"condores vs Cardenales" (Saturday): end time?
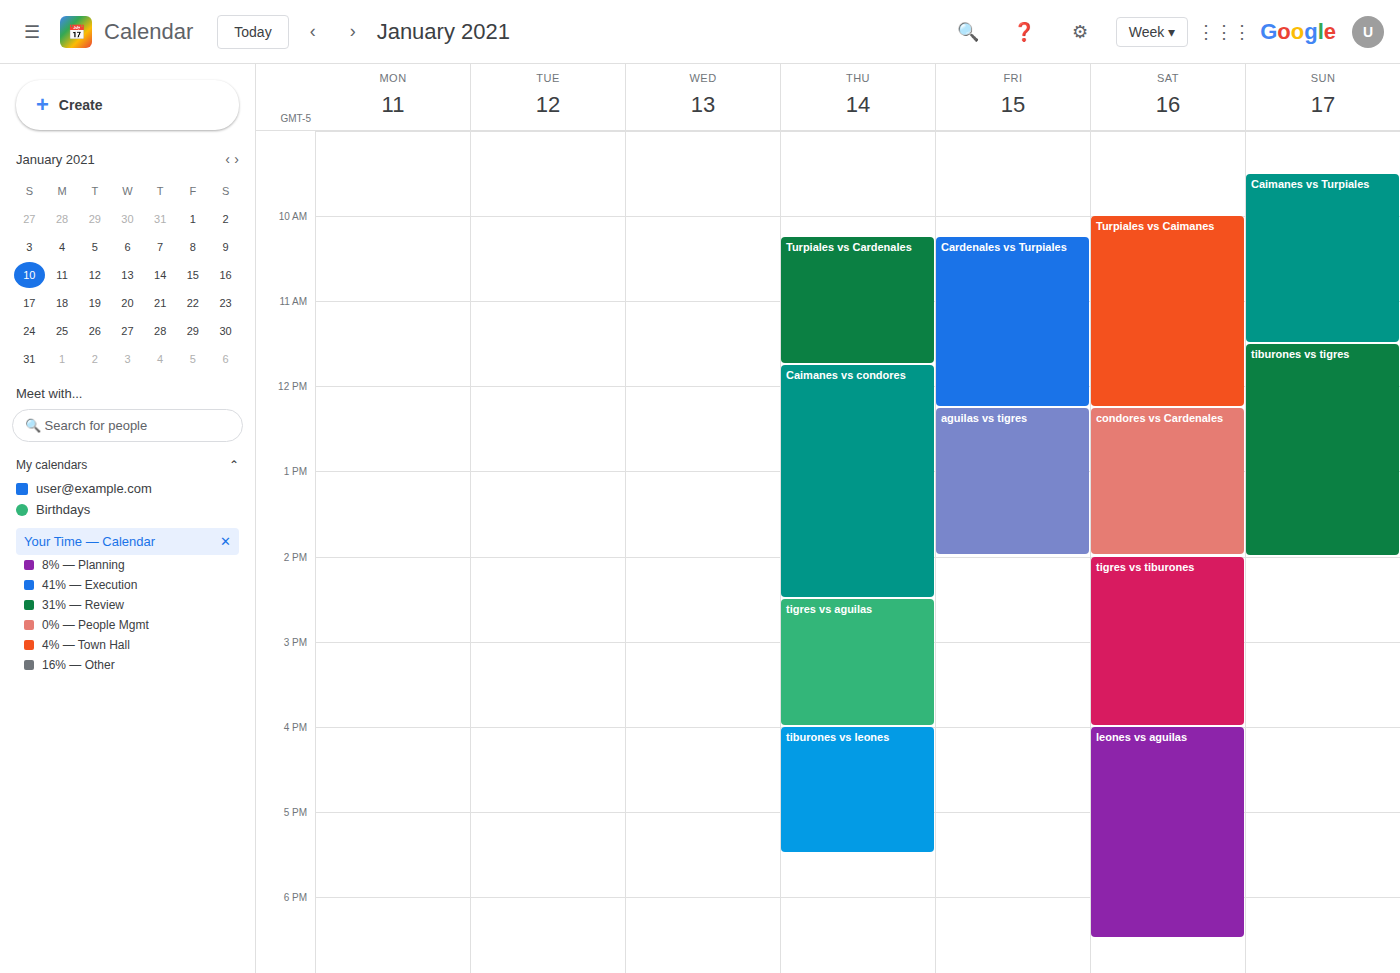
2:00 PM